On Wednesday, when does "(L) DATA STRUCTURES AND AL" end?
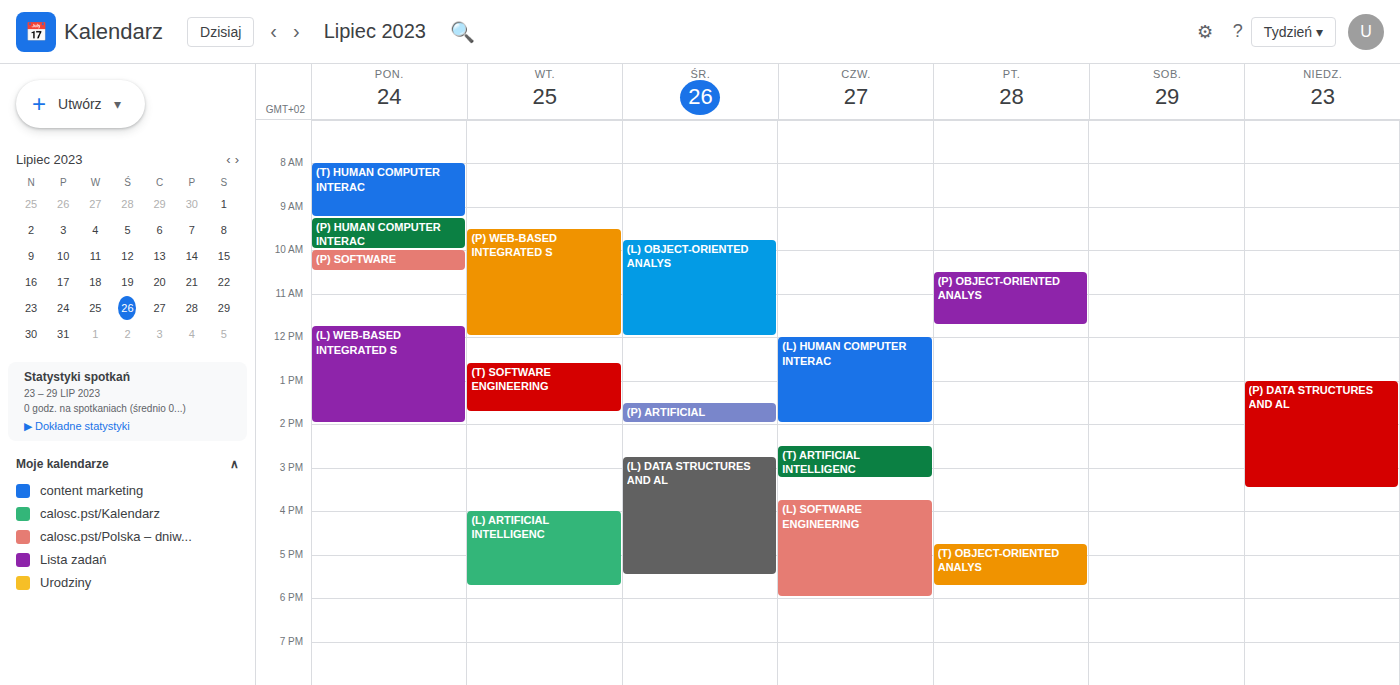
5:30 PM